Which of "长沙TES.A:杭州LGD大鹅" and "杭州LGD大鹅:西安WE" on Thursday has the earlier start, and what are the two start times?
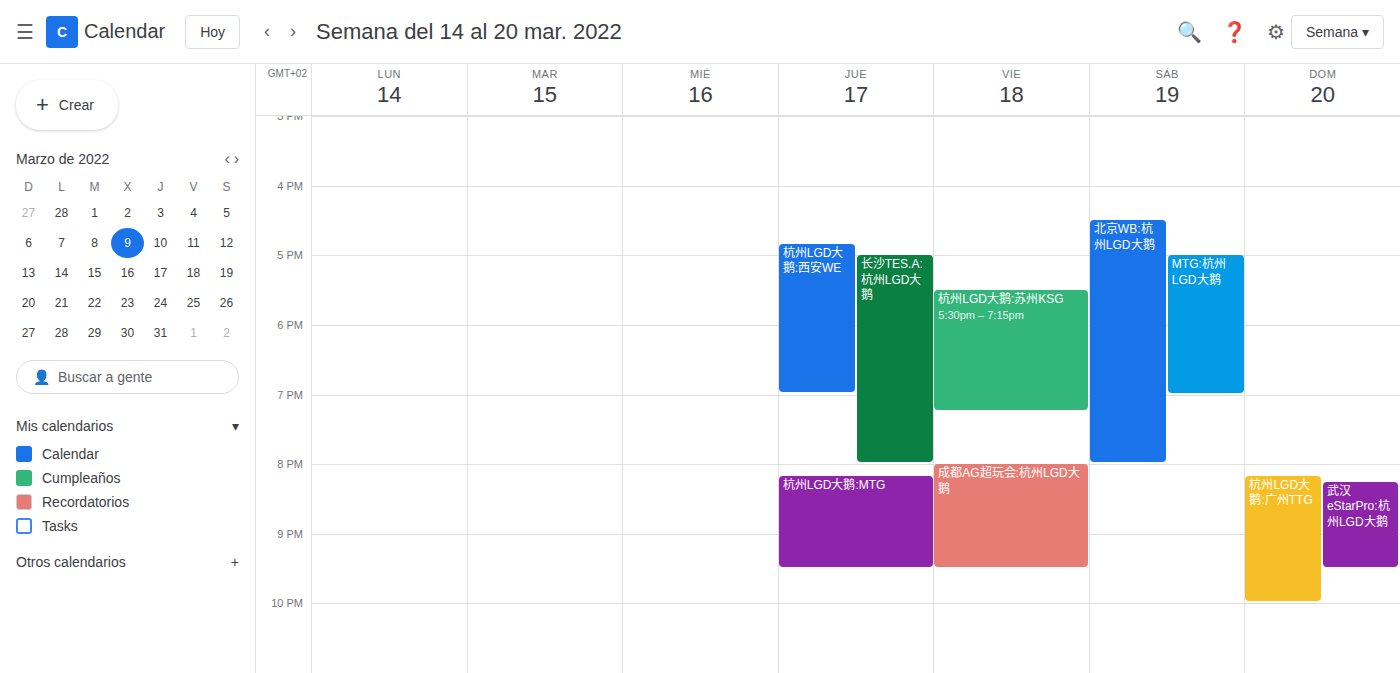
"杭州LGD大鹅:西安WE" 4:50 PM; "长沙TES.A:杭州LGD大鹅" 5:00 PM.